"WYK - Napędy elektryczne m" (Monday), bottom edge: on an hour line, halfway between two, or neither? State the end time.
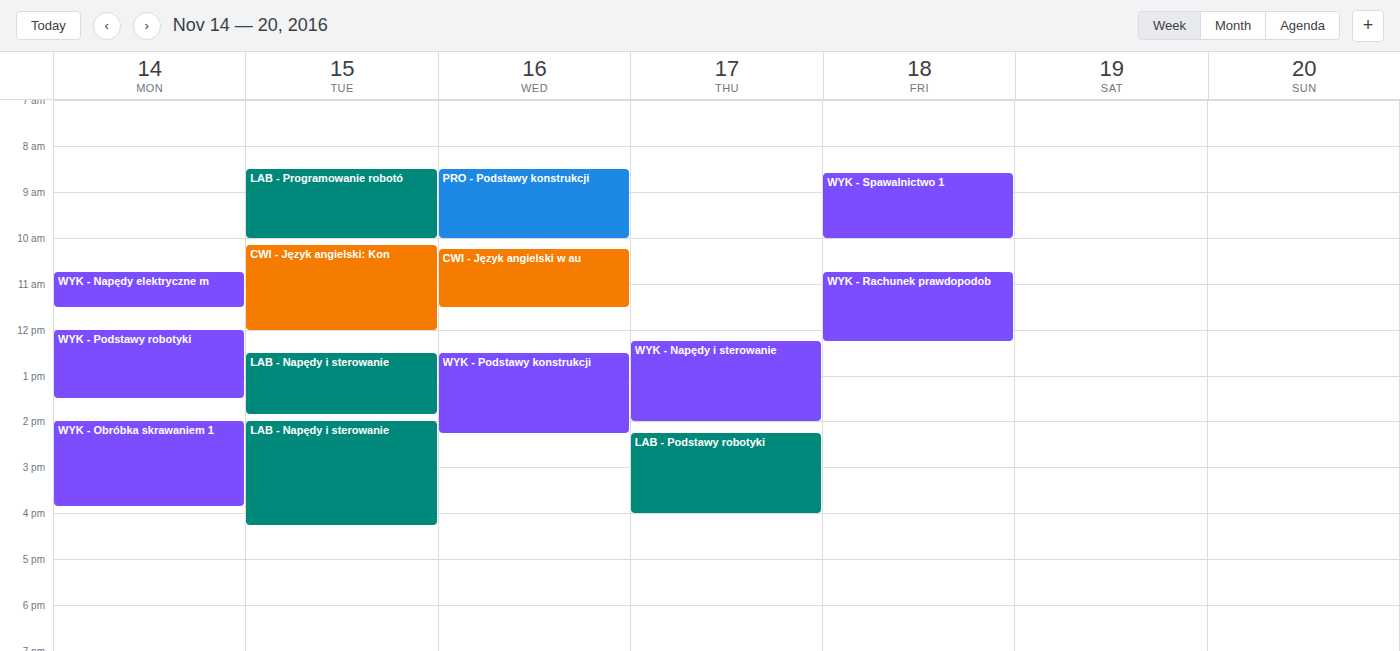
11:30 AM -- halfway between the 11 AM and 12 PM lines.